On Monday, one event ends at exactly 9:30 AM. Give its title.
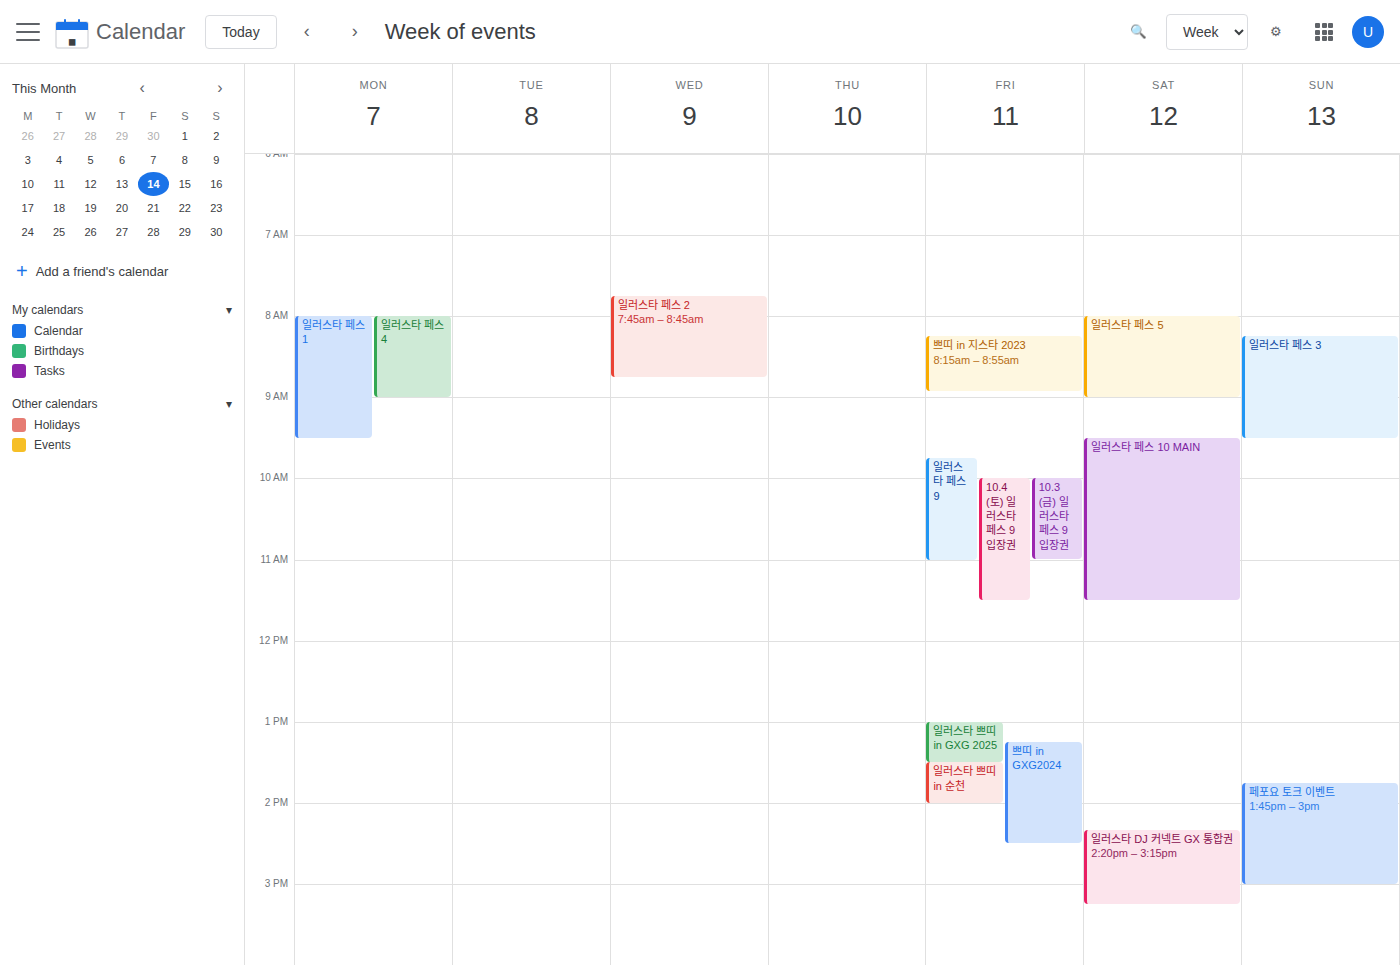
"일러스타 페스 1"